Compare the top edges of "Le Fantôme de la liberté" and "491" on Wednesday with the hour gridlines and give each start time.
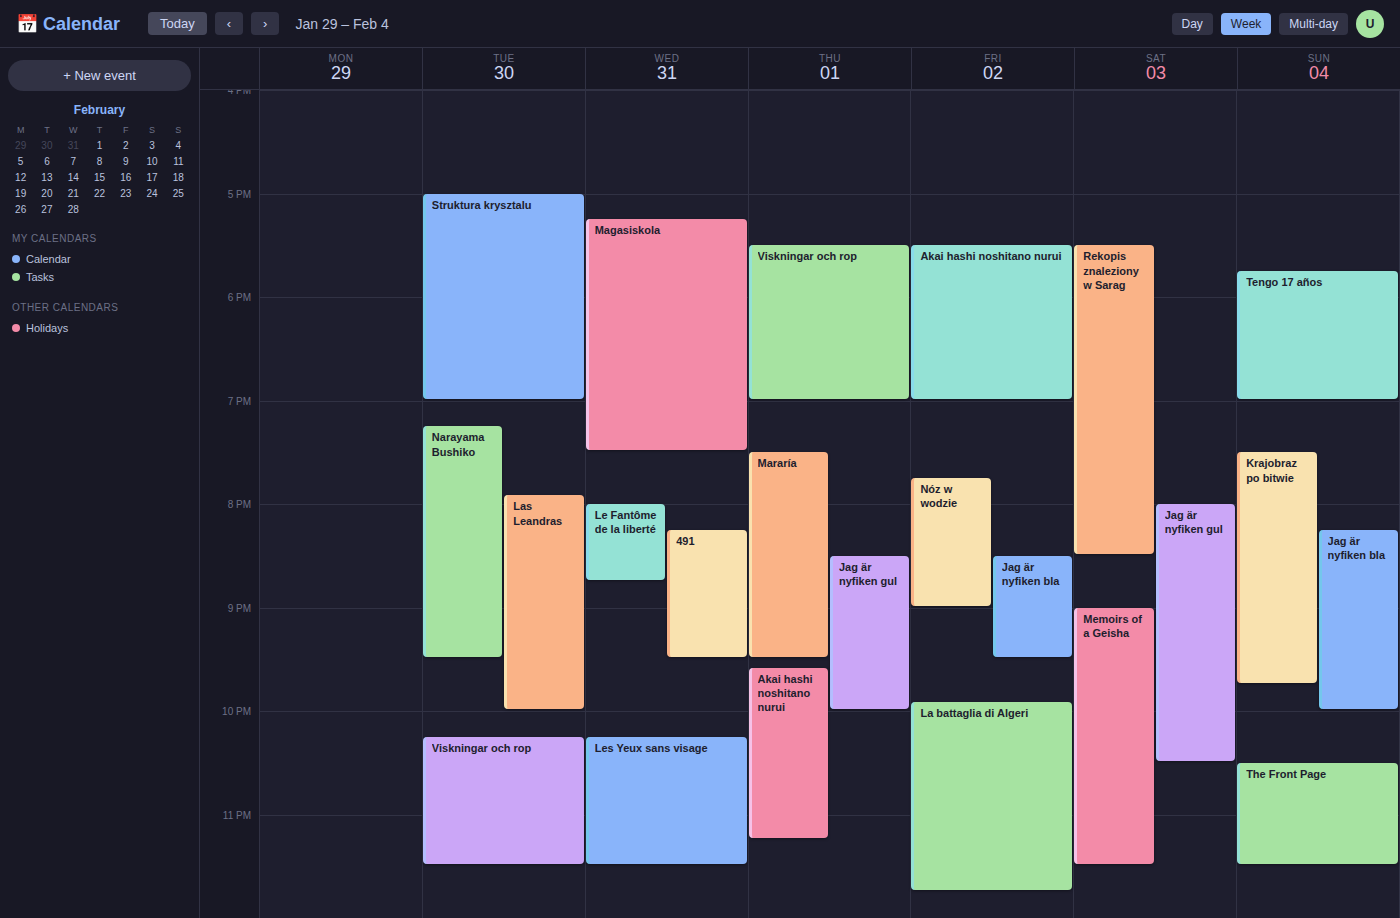
"Le Fantôme de la liberté": 8:00 PM, exactly on the 8 PM line. "491": 8:15 PM, neither: a quarter of the way from the 8 PM line to the 9 PM line.